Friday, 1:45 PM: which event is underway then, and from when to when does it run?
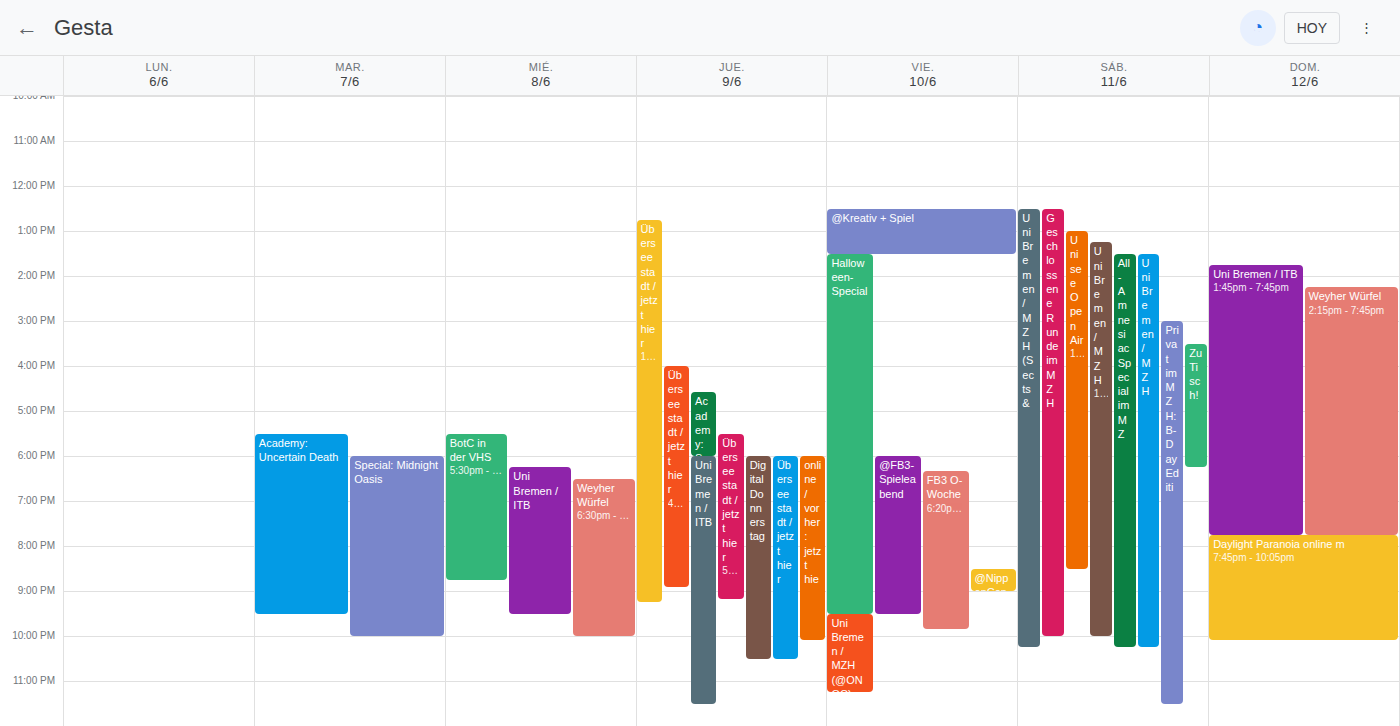
"Halloween-Special", 1:30 PM to 9:30 PM